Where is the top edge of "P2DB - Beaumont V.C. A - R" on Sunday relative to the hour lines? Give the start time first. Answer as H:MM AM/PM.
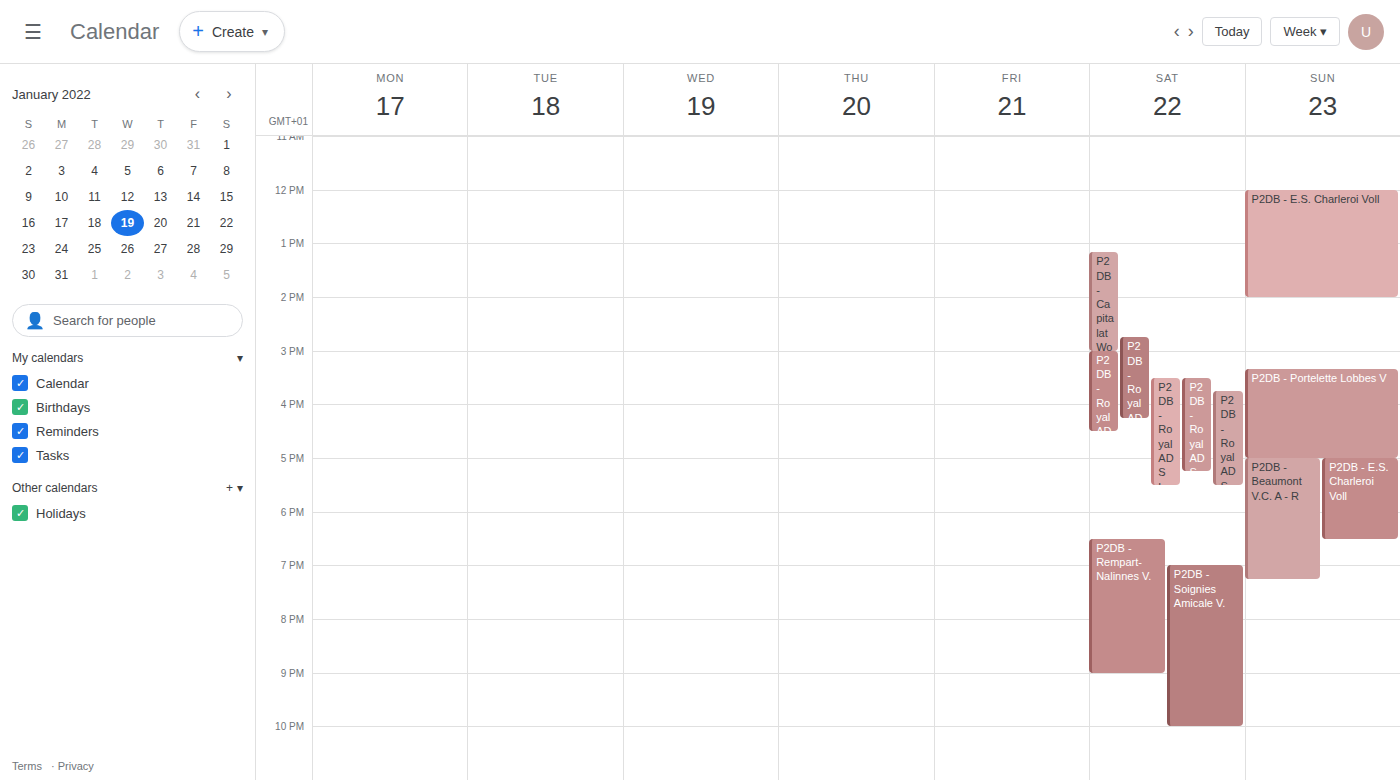
5:00 PM -- exactly on the 5 PM line.